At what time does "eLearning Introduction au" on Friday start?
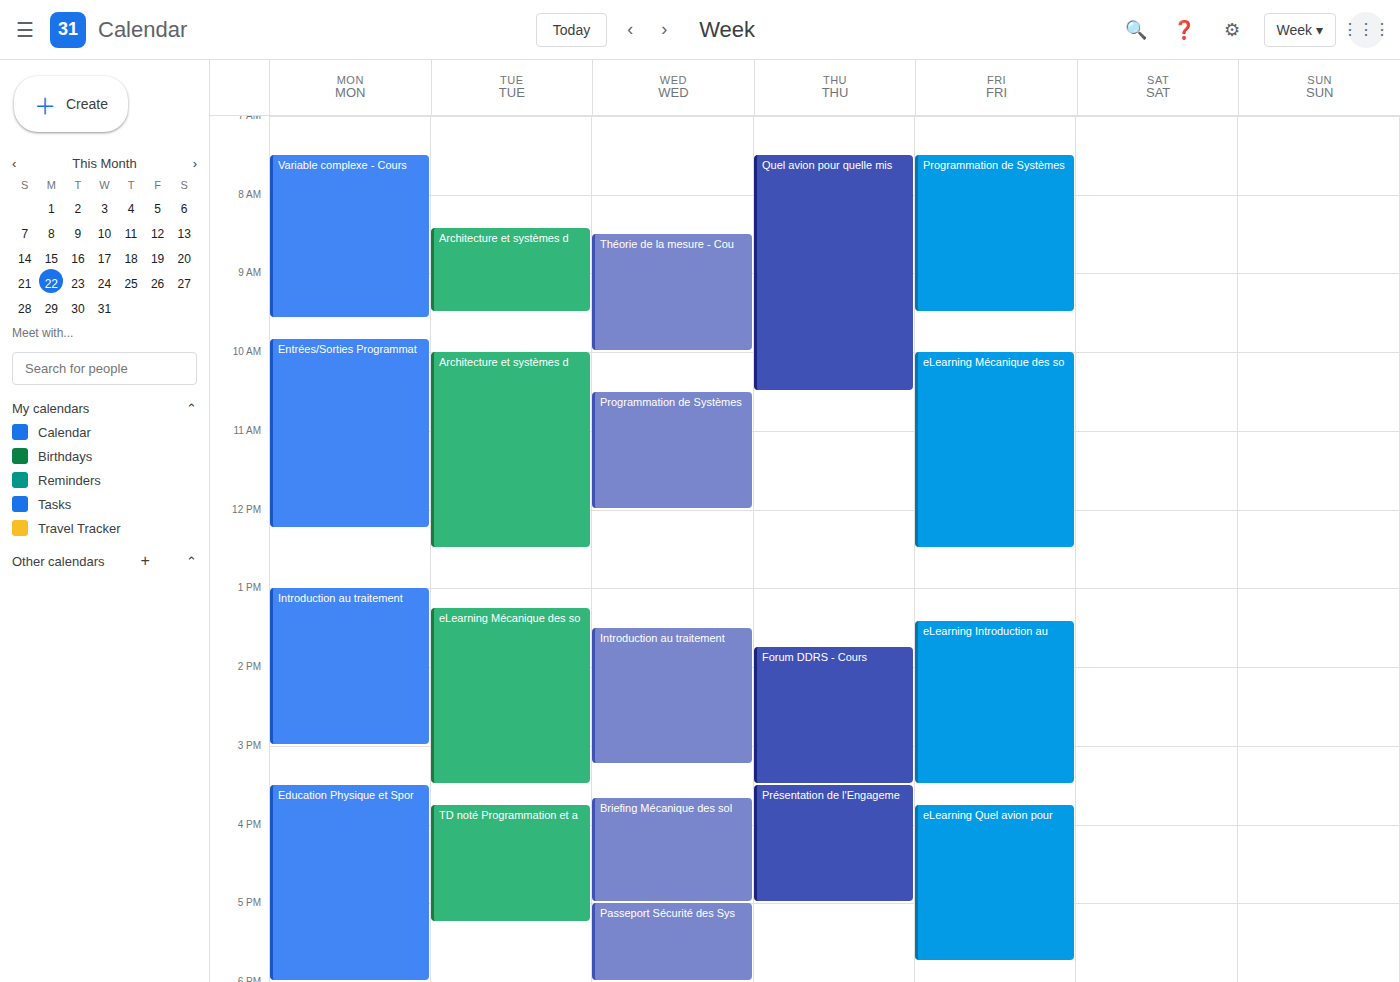
1:25 PM